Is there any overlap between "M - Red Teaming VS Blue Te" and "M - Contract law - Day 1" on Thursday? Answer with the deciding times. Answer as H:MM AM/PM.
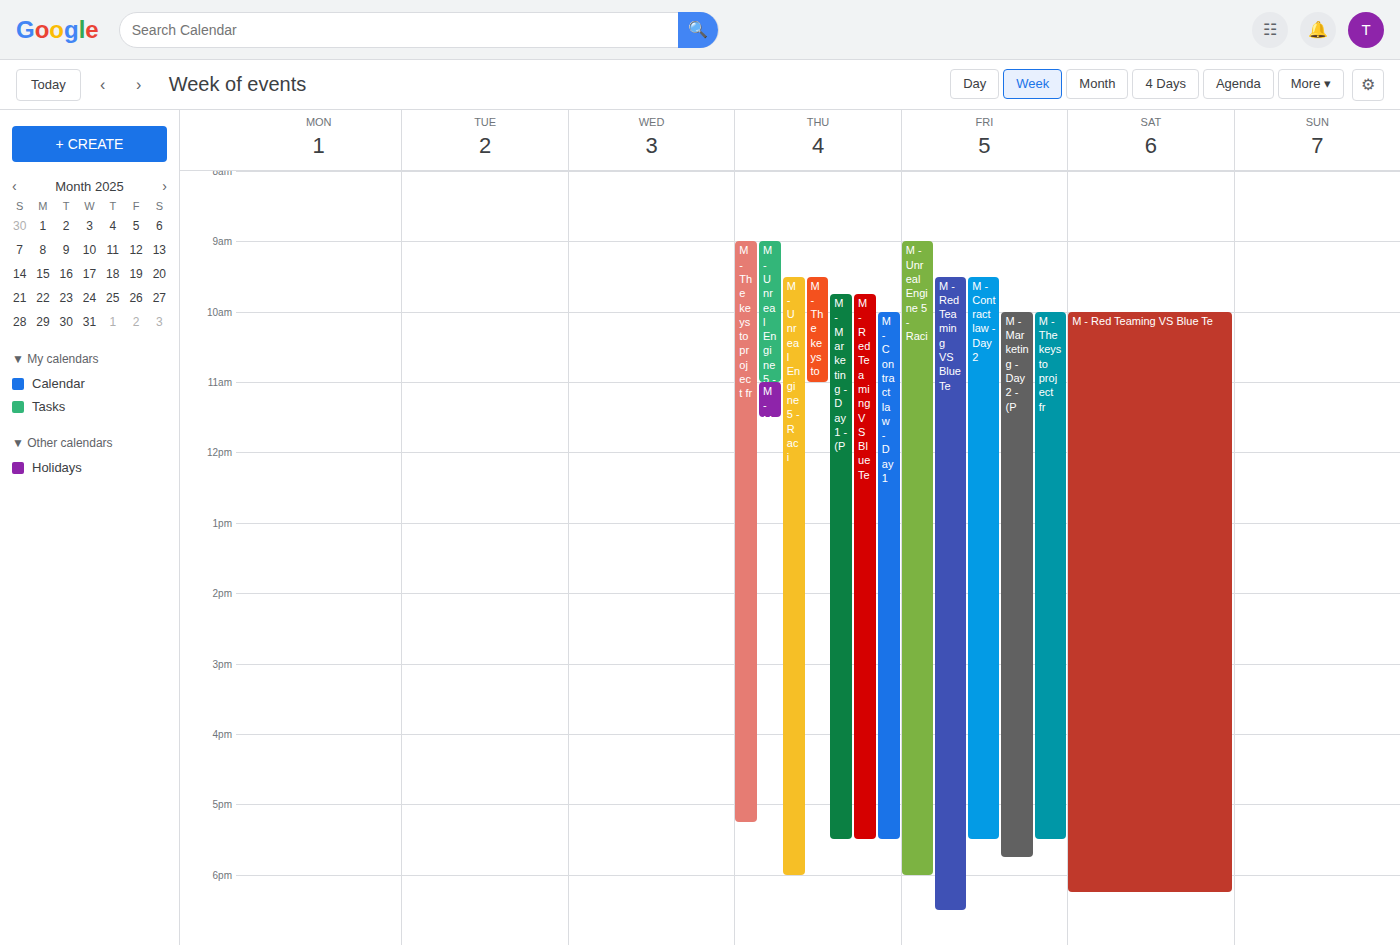
"M - Contract law - Day 1" runs 10:00 AM to 5:30 PM, inside "M - Red Teaming VS Blue Te" -- they overlap.